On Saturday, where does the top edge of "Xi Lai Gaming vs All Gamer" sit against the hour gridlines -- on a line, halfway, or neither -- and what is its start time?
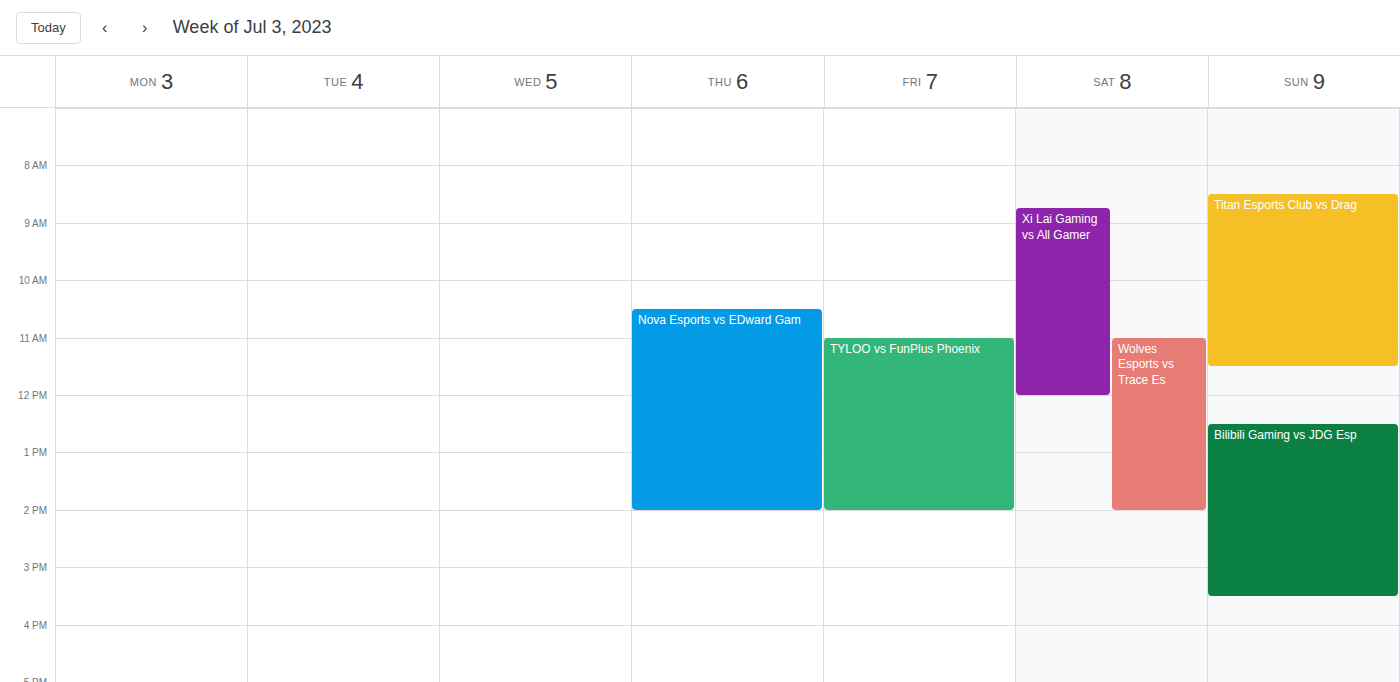
8:45 AM -- neither: three quarters of the way from the 8 AM line to the 9 AM line.